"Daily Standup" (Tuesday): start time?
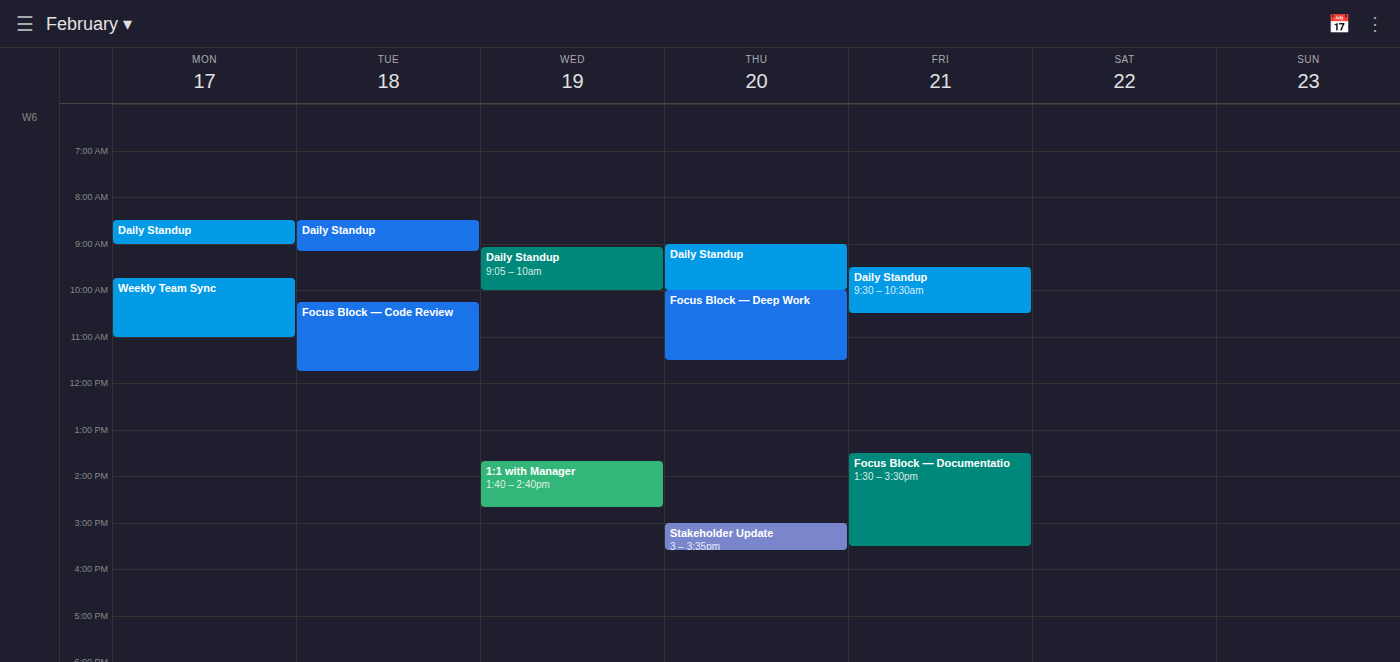
8:30 AM